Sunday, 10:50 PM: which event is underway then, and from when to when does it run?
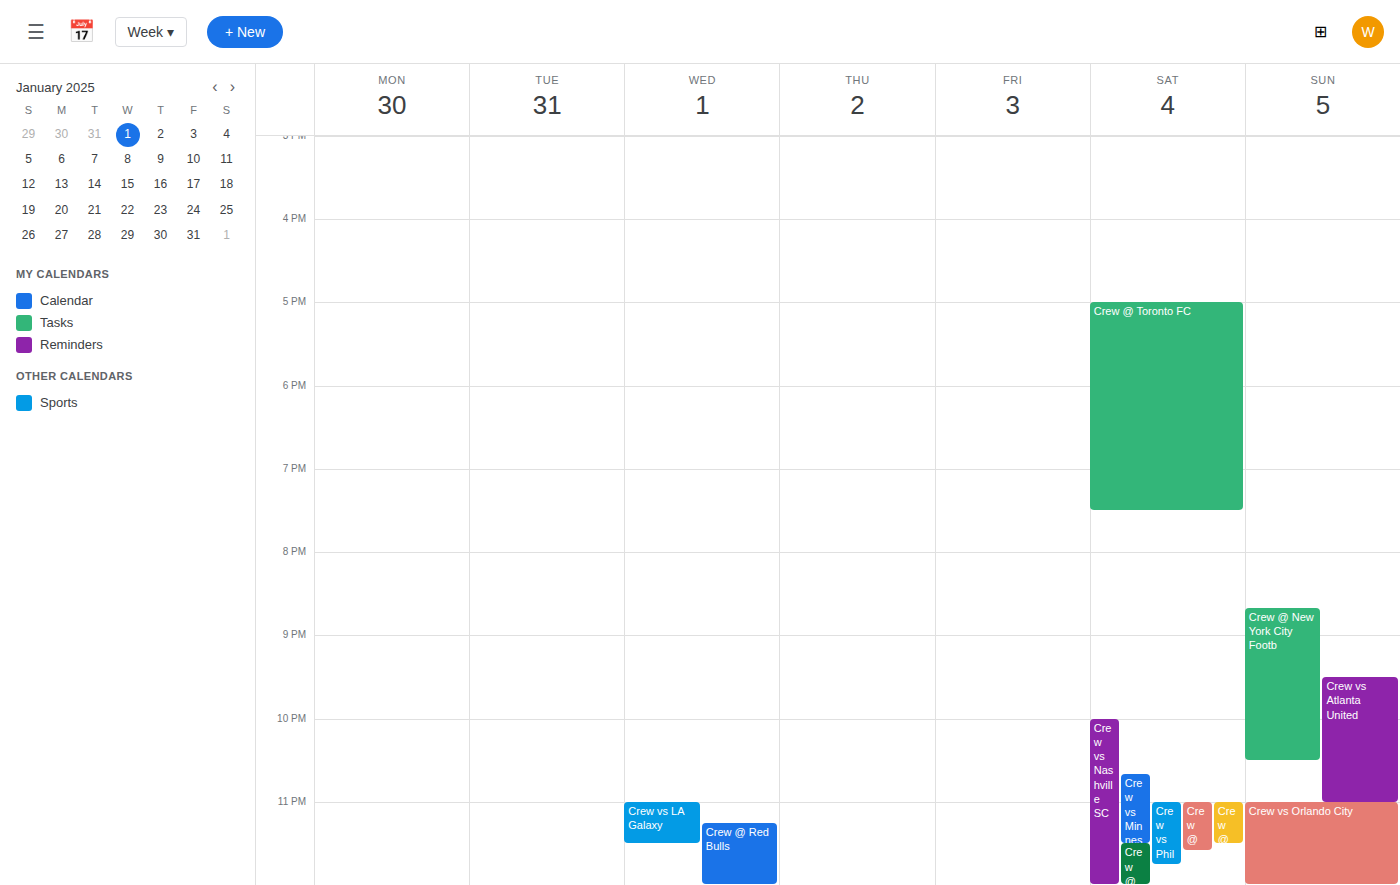
"Crew vs Atlanta United", 9:30 PM to 11:00 PM